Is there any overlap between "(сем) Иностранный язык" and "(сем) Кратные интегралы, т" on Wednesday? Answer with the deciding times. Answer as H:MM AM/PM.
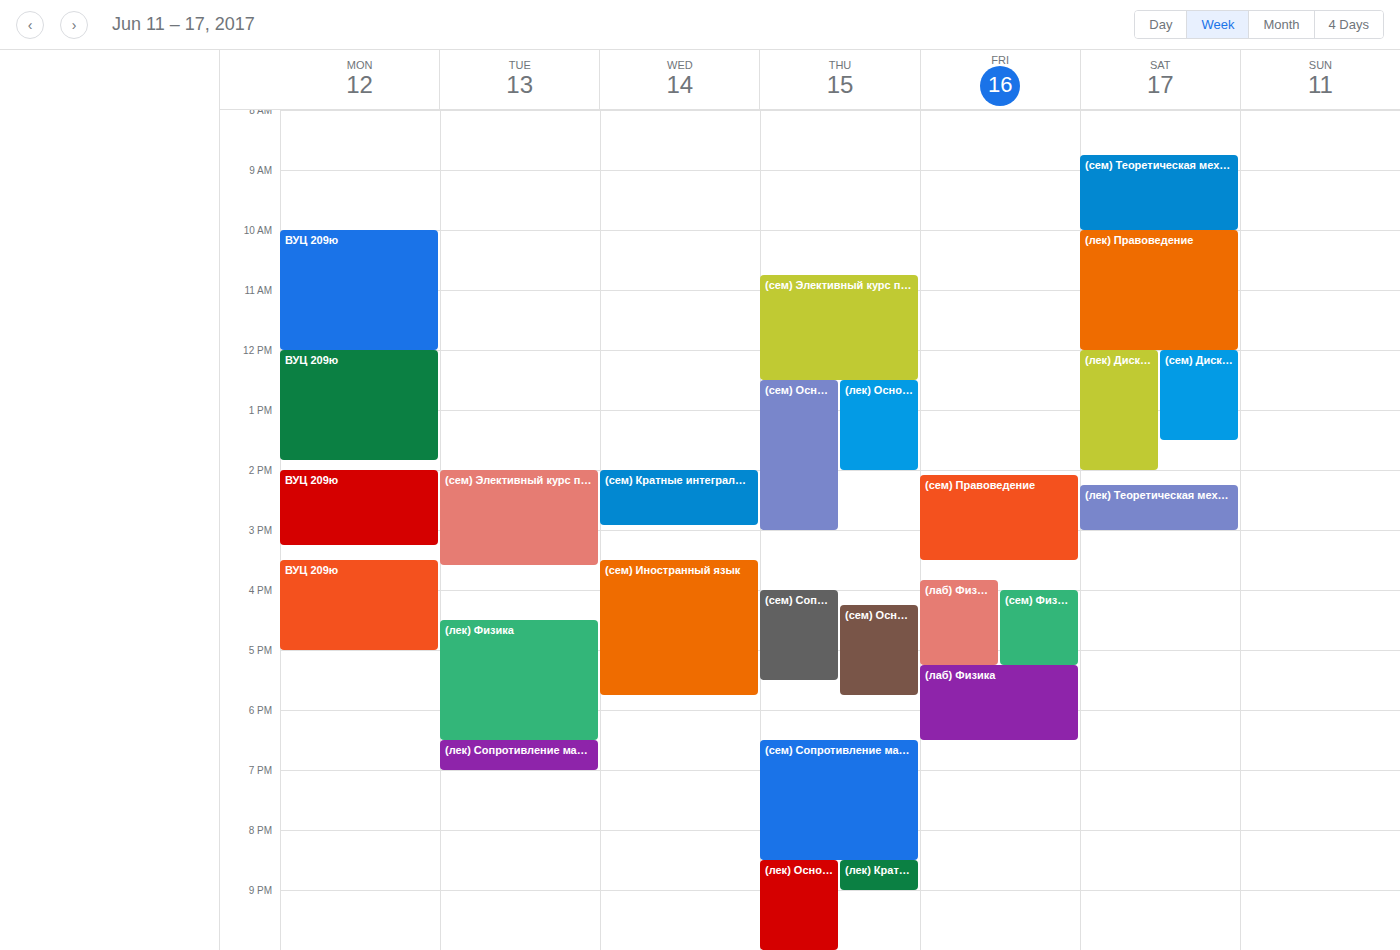
"(сем) Кратные интегралы, т" ends at 2:55 PM and "(сем) Иностранный язык" starts at 3:30 PM -- no overlap.